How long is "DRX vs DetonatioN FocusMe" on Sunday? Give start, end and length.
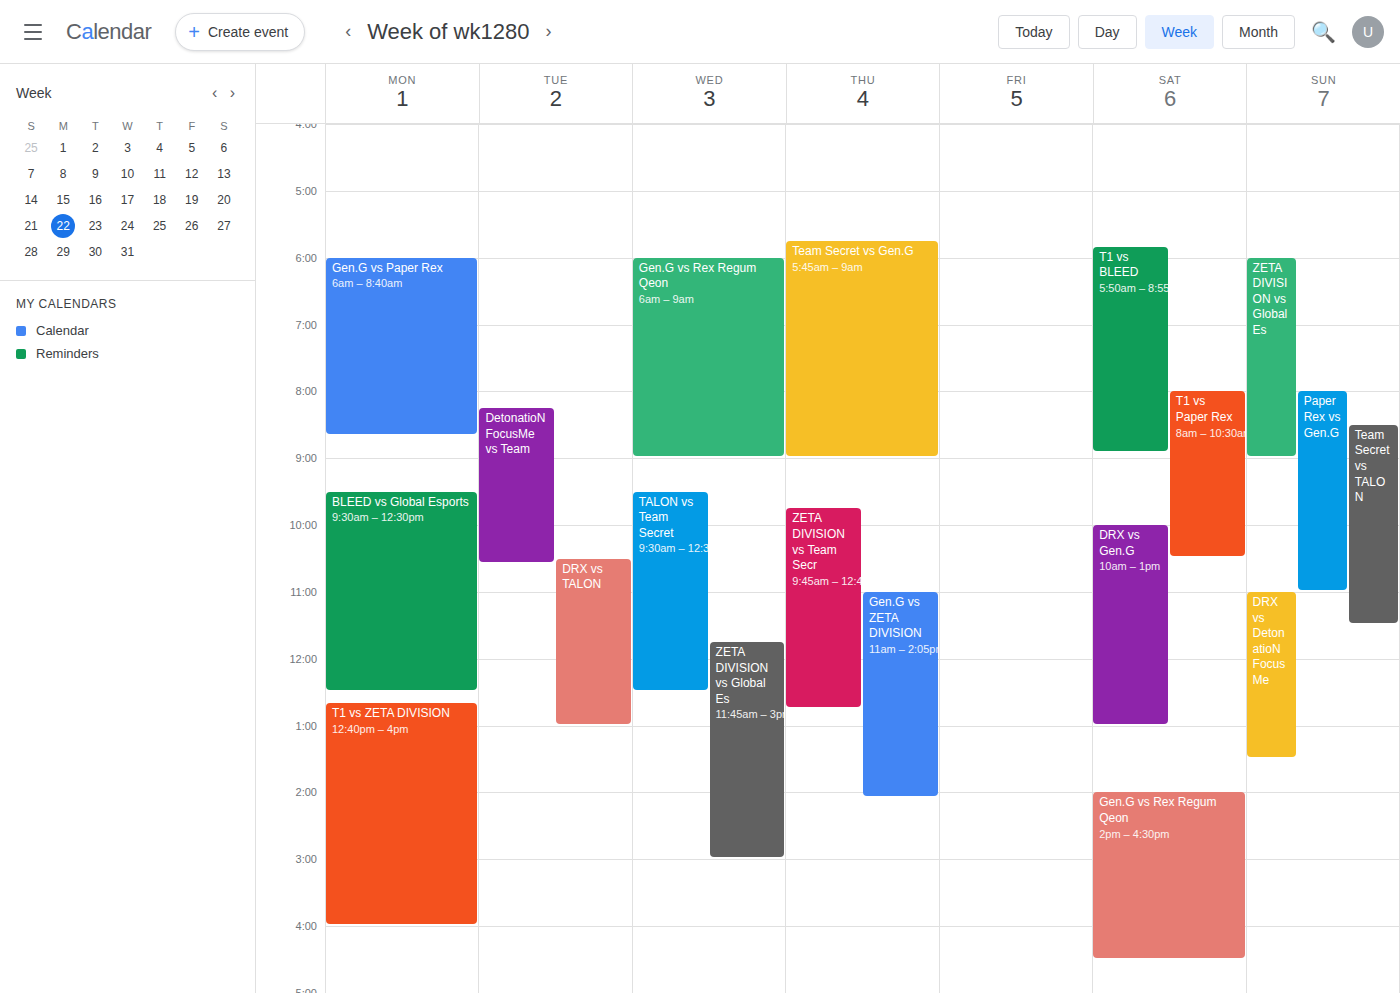
11:00 AM to 1:30 PM, 2 hours 30 minutes